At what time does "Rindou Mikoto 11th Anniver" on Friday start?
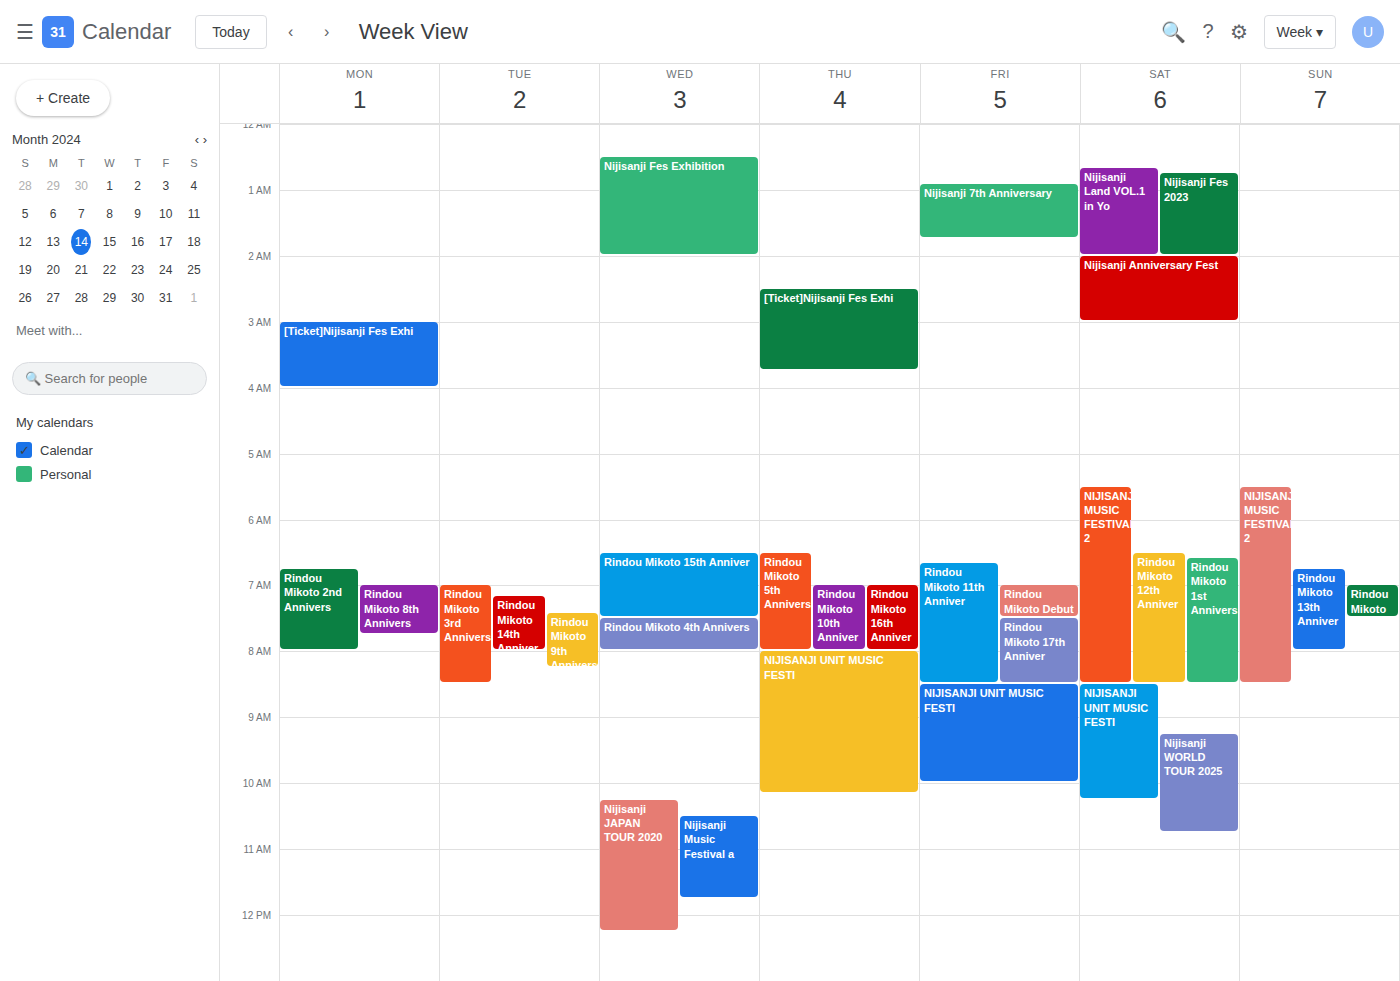
6:40 AM